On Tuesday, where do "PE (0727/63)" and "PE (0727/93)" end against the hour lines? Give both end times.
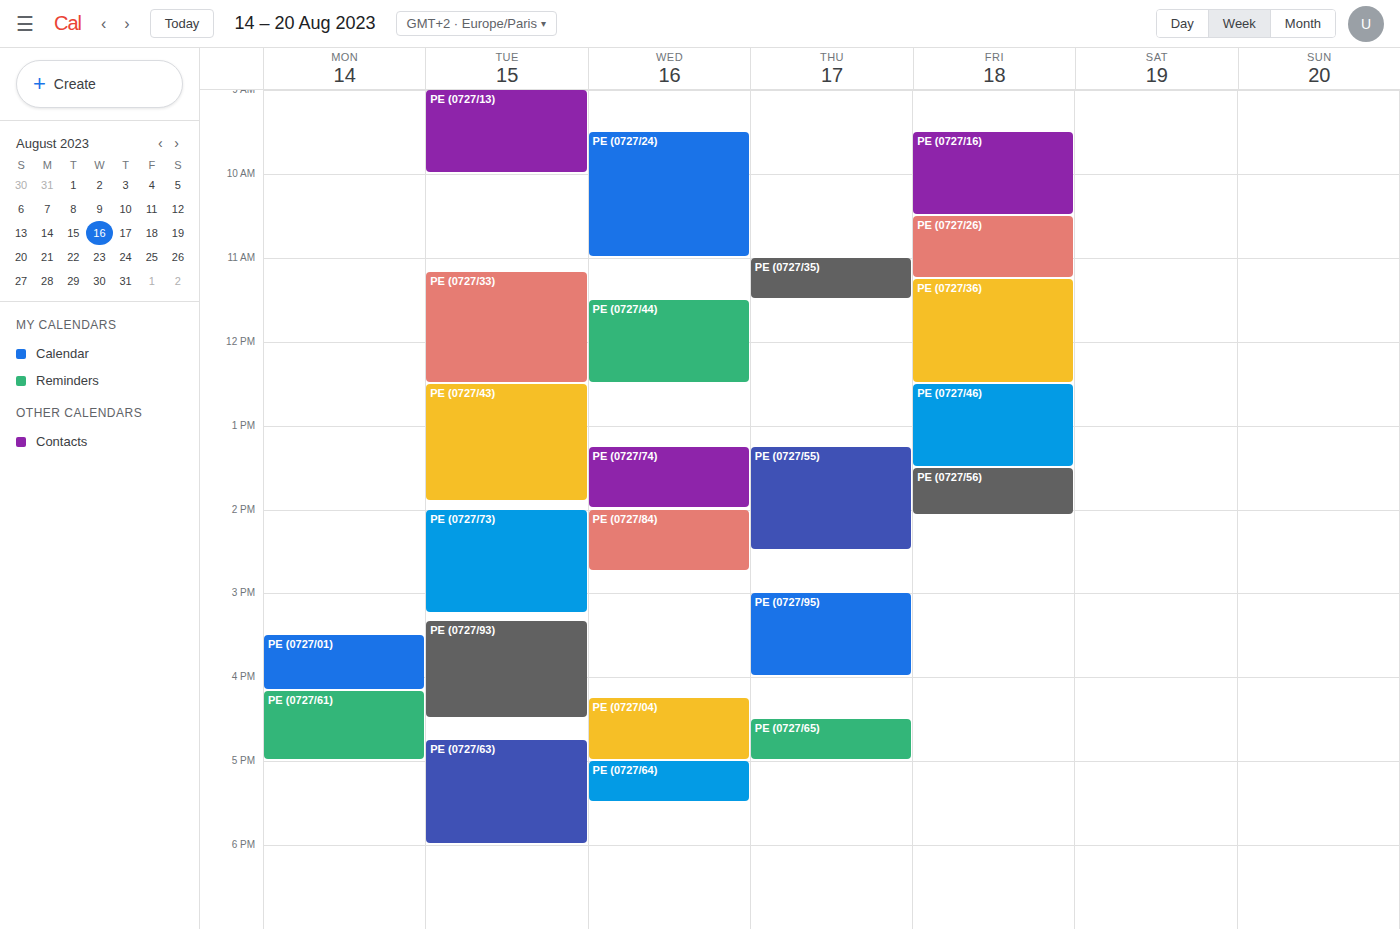
"PE (0727/63)": 6:00 PM, exactly on the 6 PM line. "PE (0727/93)": 4:30 PM, halfway between the 4 PM and 5 PM lines.